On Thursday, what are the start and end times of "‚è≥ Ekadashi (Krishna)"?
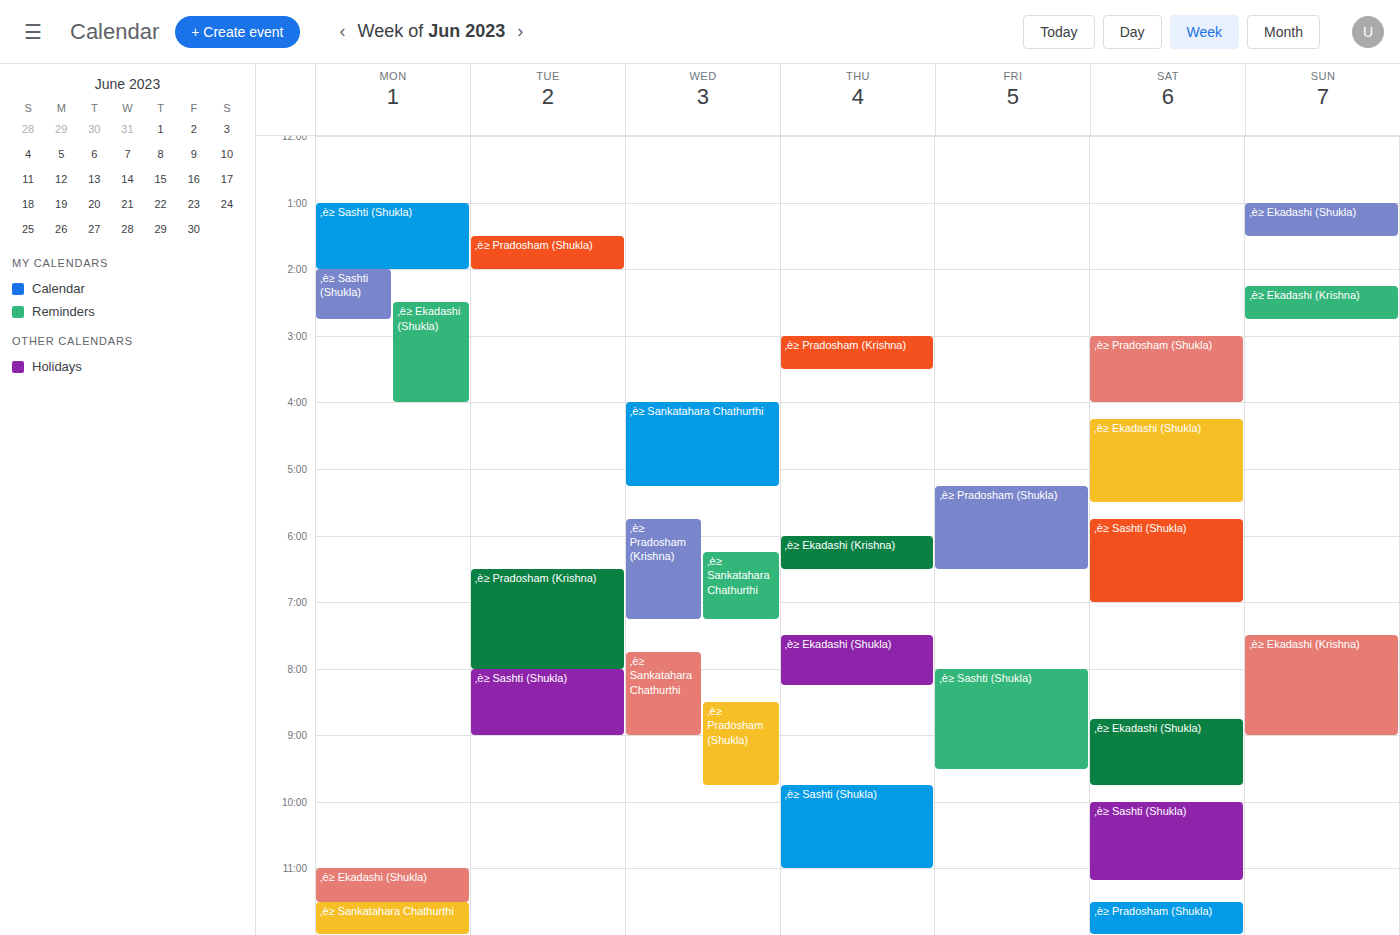
6:00 PM to 6:30 PM